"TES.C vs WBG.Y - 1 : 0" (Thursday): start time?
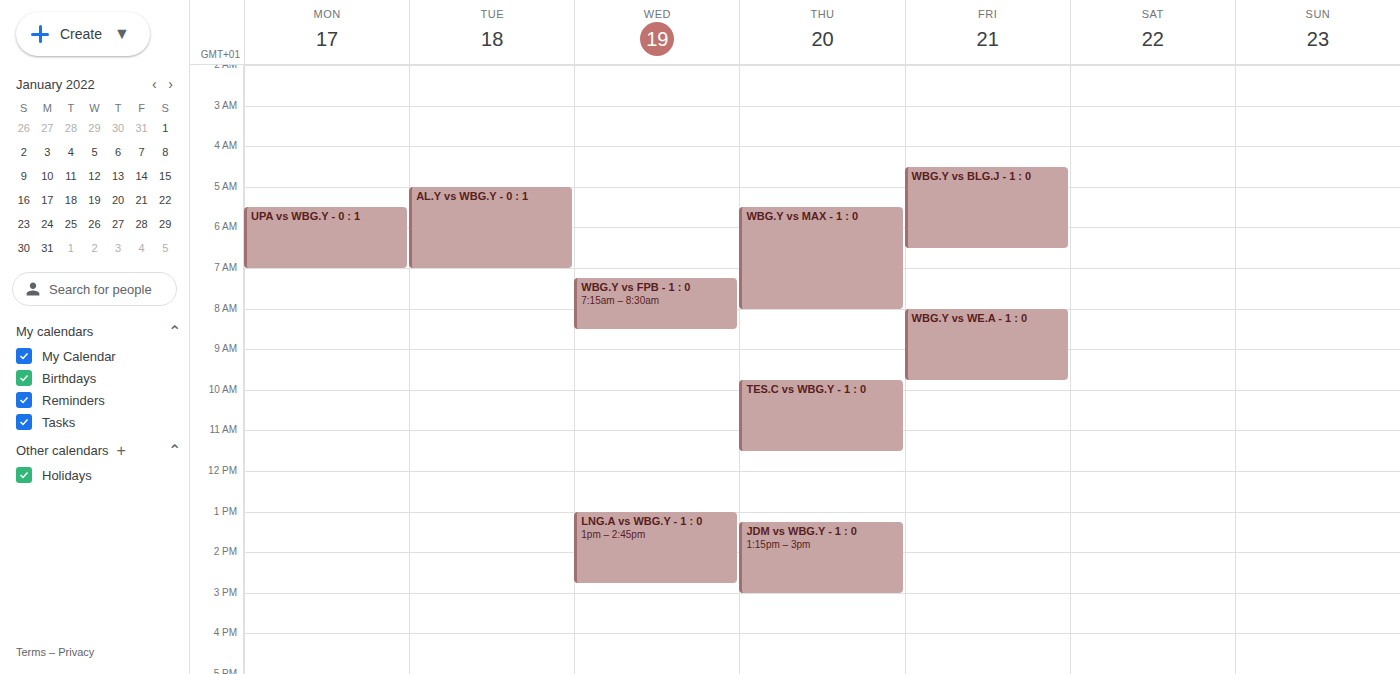
9:45 AM